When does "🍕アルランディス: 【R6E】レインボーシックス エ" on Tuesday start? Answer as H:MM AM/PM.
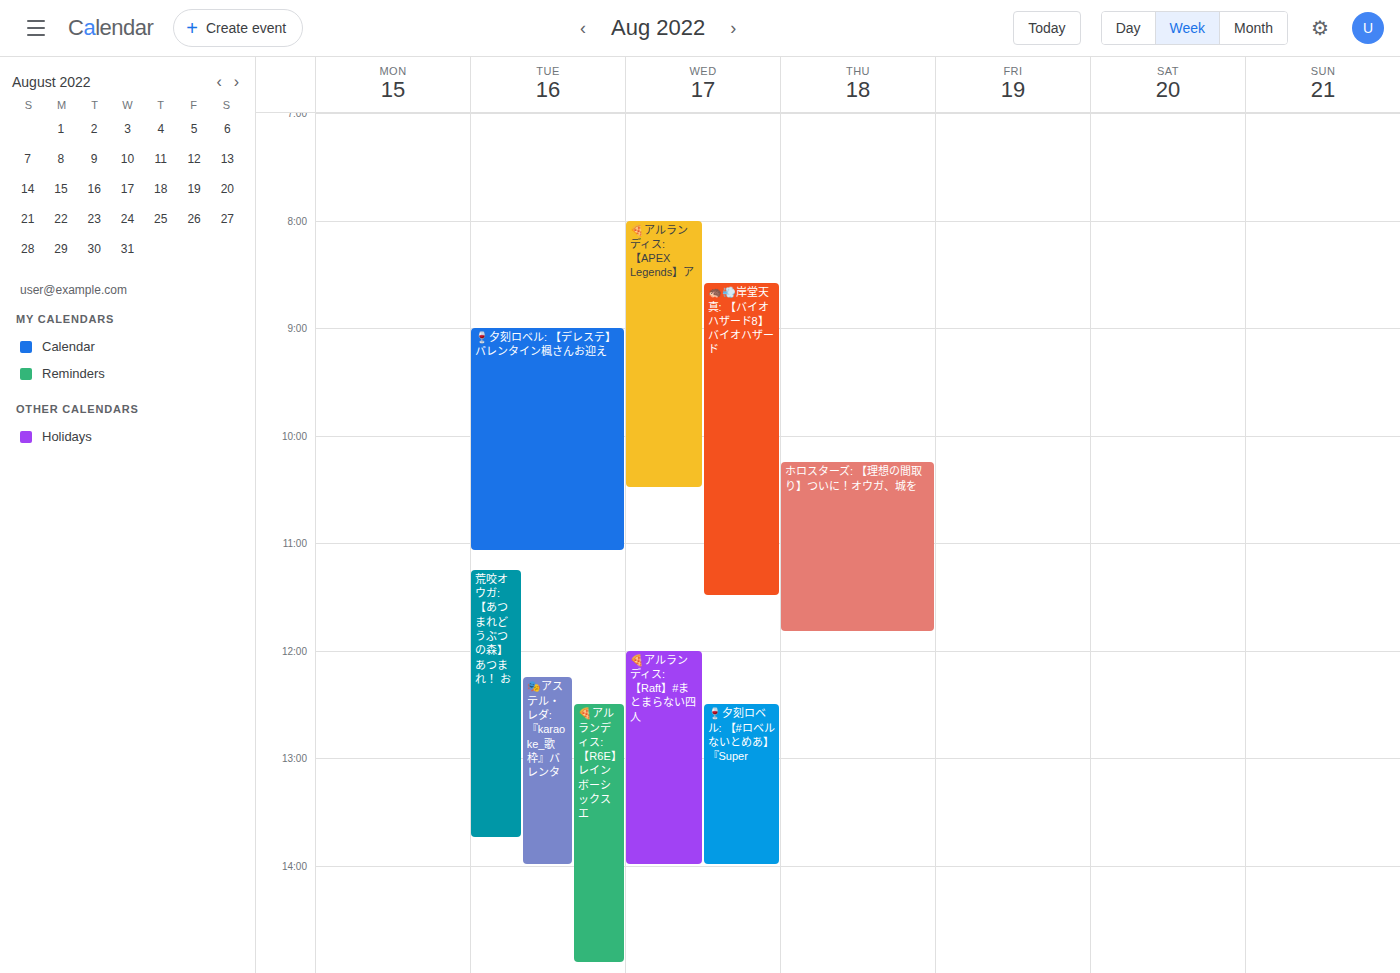
12:30 PM